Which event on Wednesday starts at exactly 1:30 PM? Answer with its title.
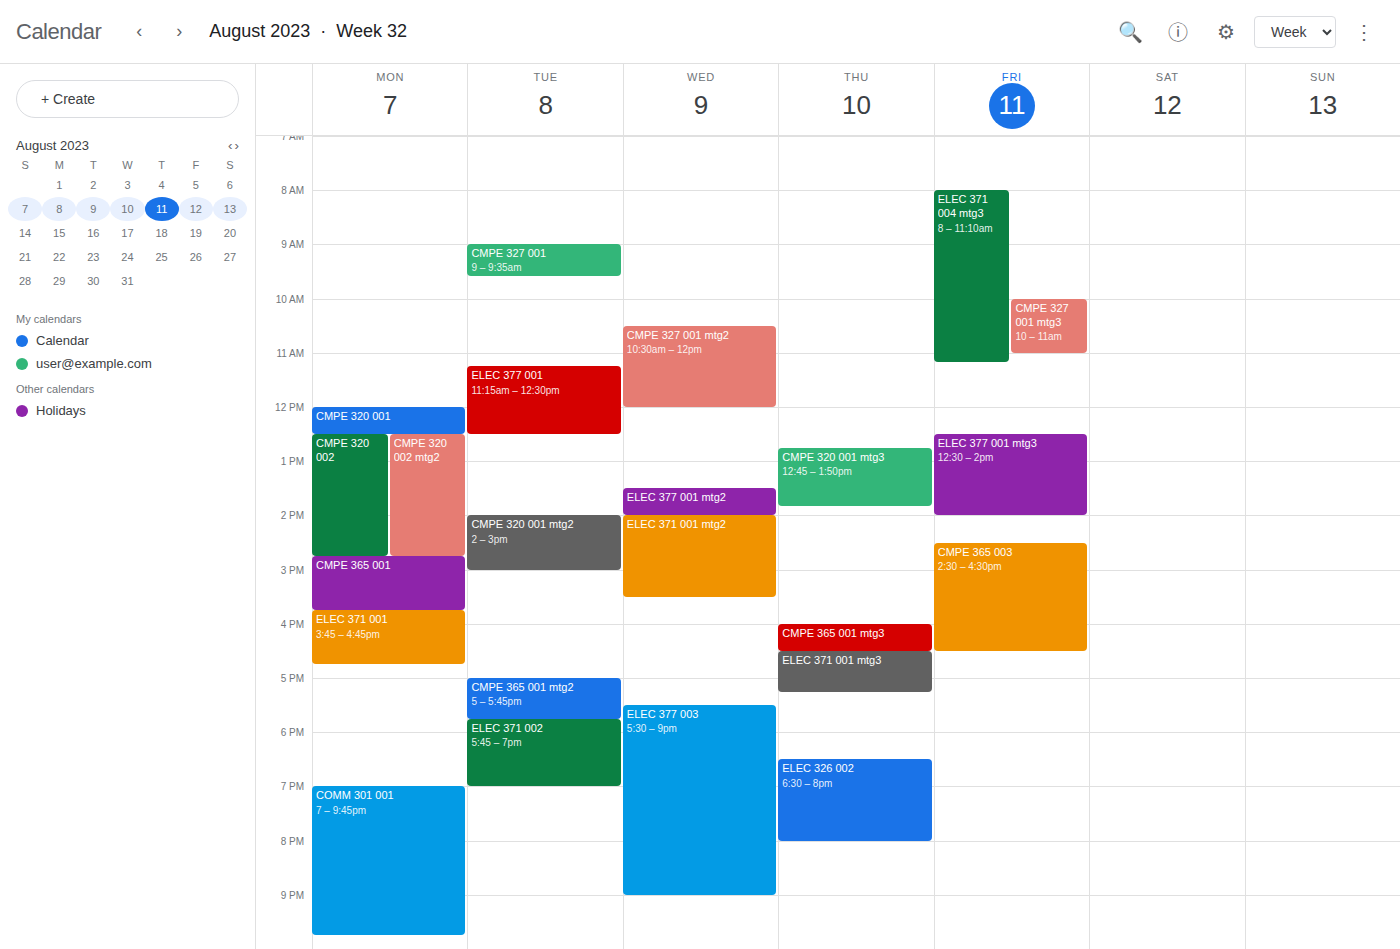
"ELEC 377 001 mtg2"